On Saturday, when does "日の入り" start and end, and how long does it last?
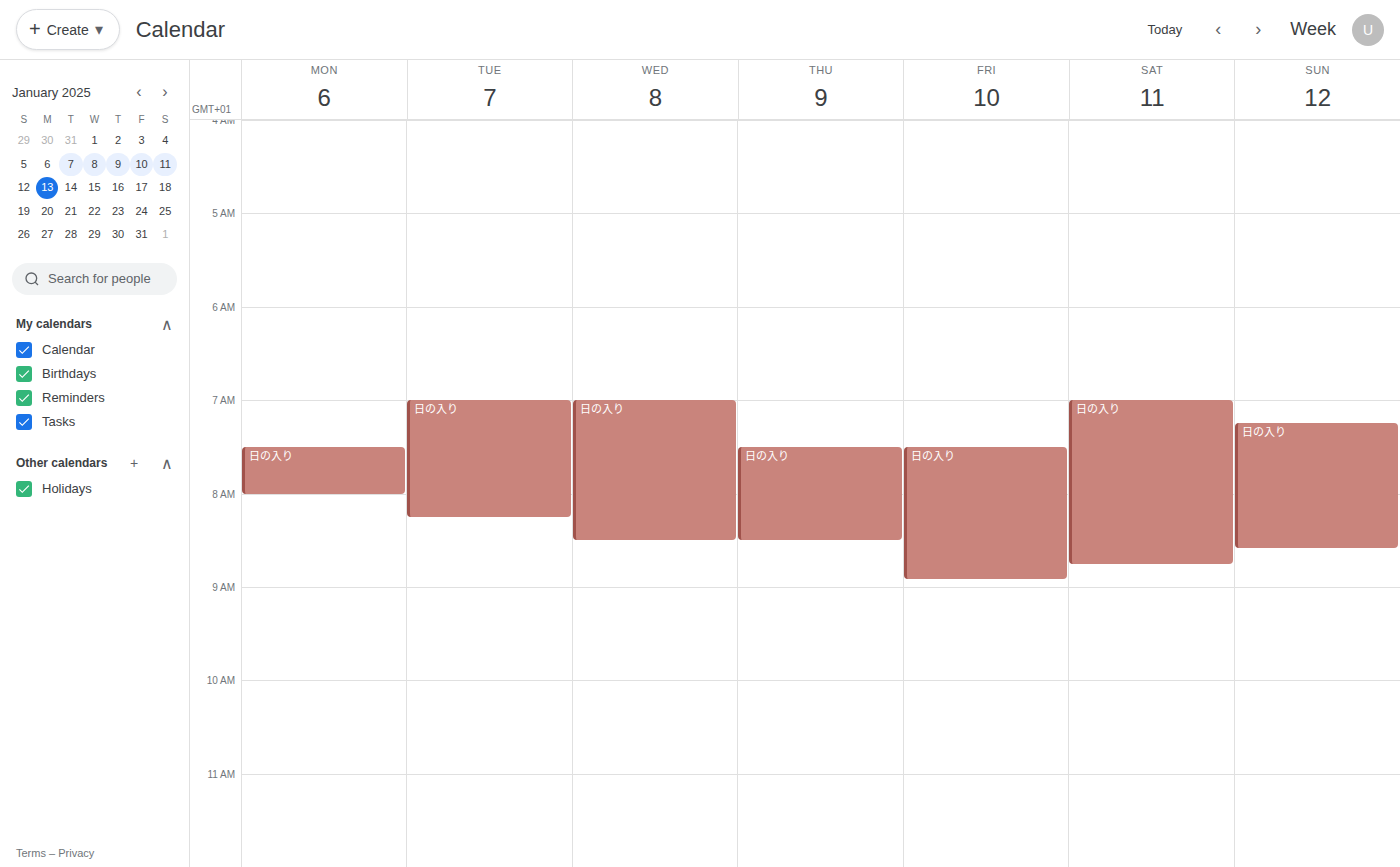
7:00 AM to 8:45 AM, 1 hour 45 minutes